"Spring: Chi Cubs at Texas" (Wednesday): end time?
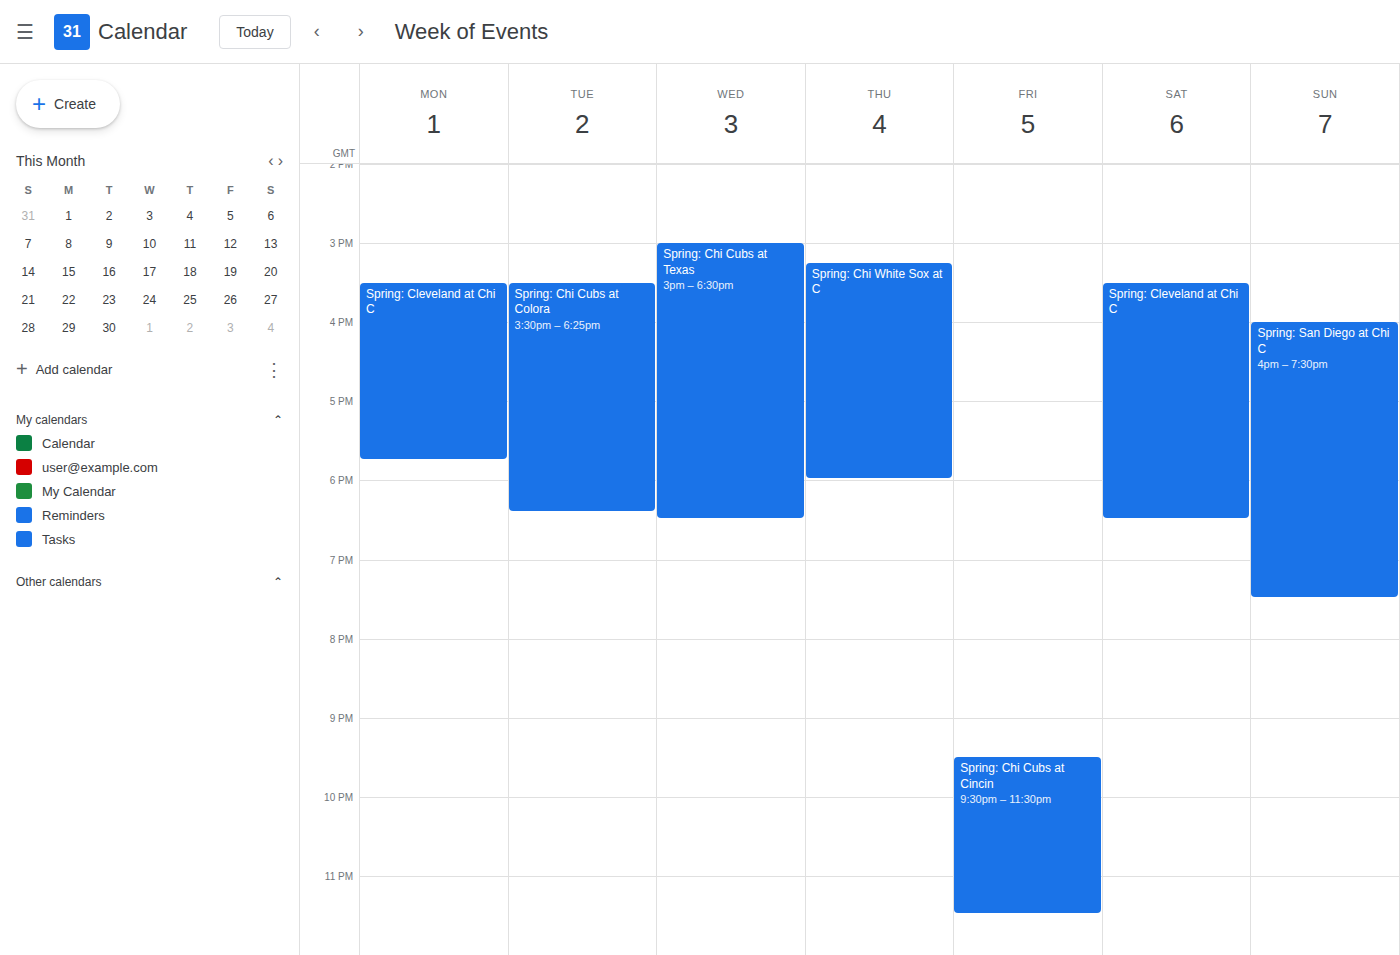
6:30 PM